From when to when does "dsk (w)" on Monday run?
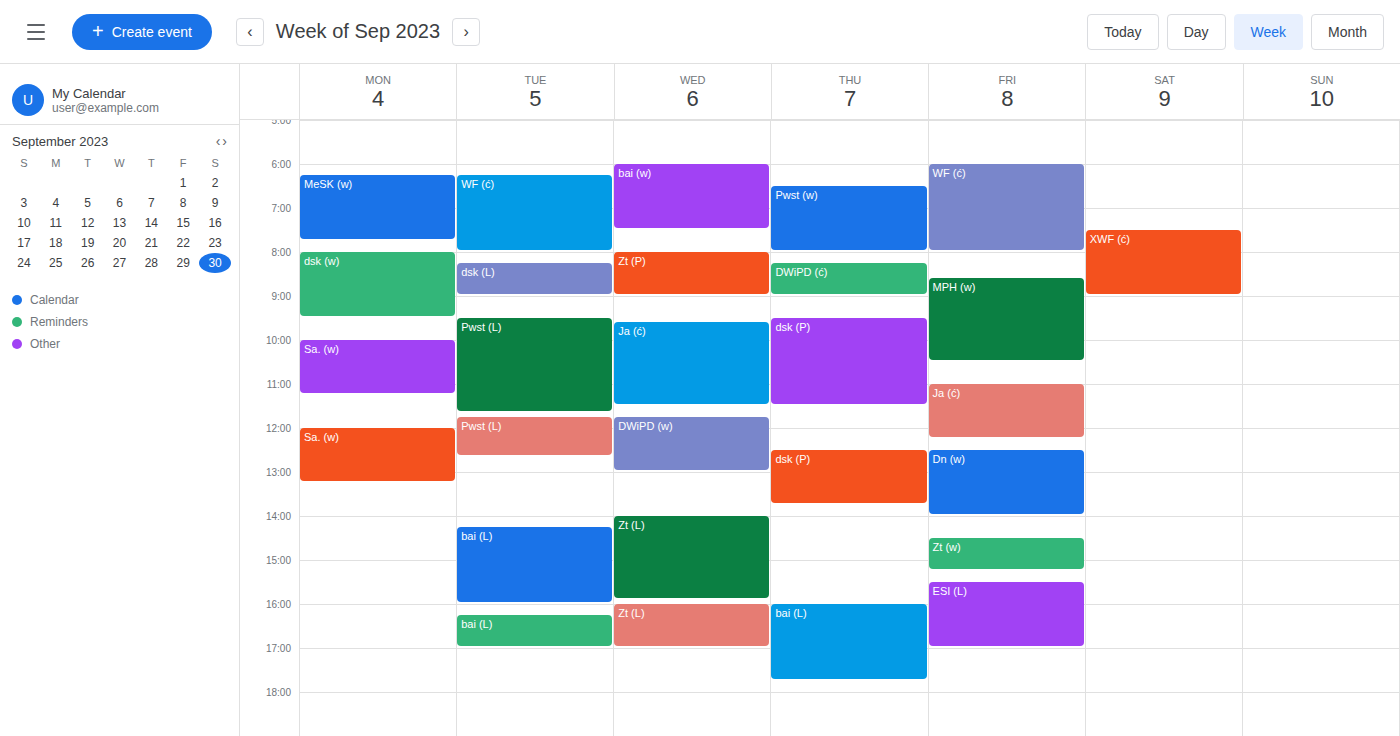
08:00 to 09:30